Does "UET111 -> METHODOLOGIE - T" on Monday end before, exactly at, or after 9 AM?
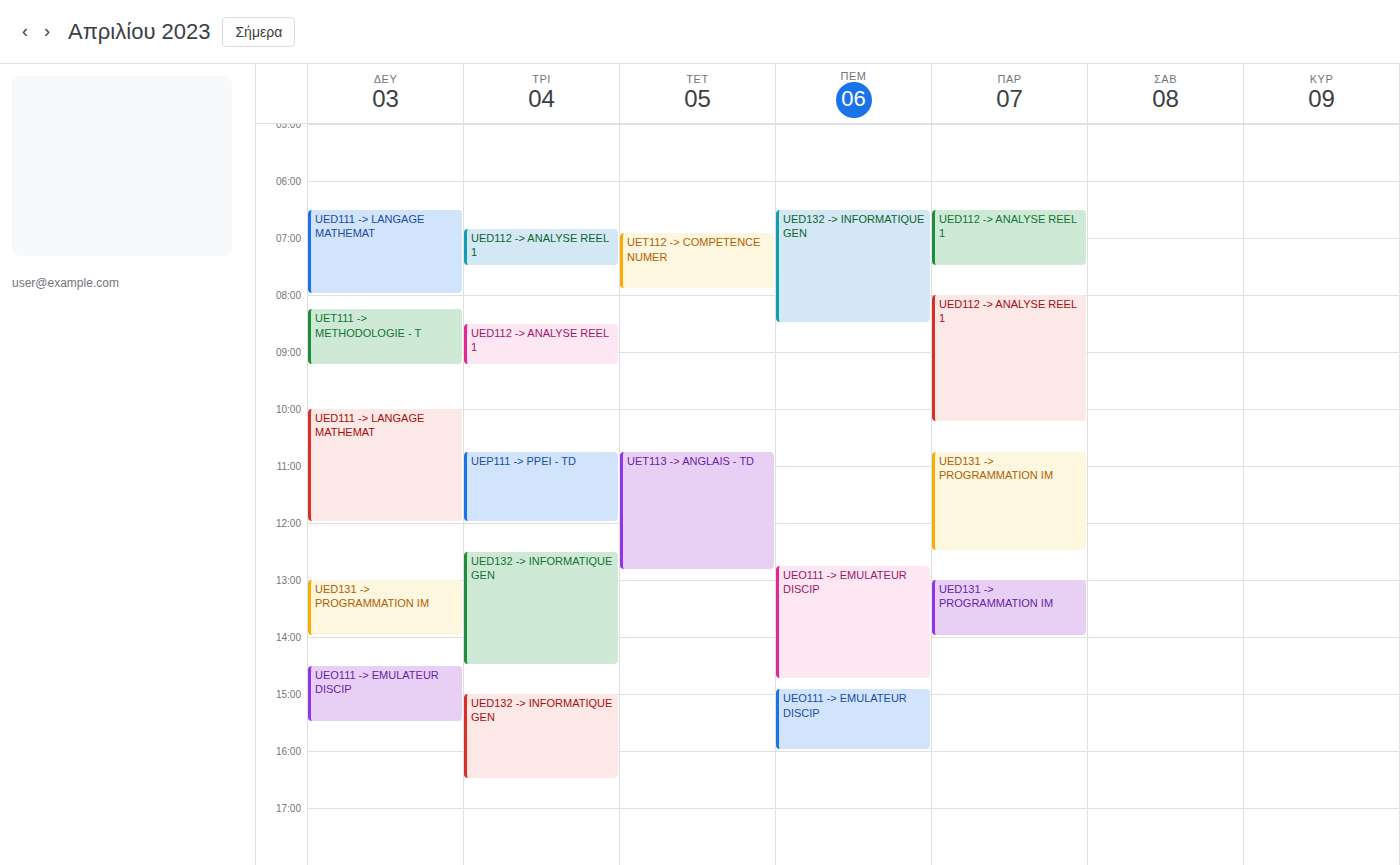
9:15 AM -- after 9 AM, 15 minutes below the 9 AM line.